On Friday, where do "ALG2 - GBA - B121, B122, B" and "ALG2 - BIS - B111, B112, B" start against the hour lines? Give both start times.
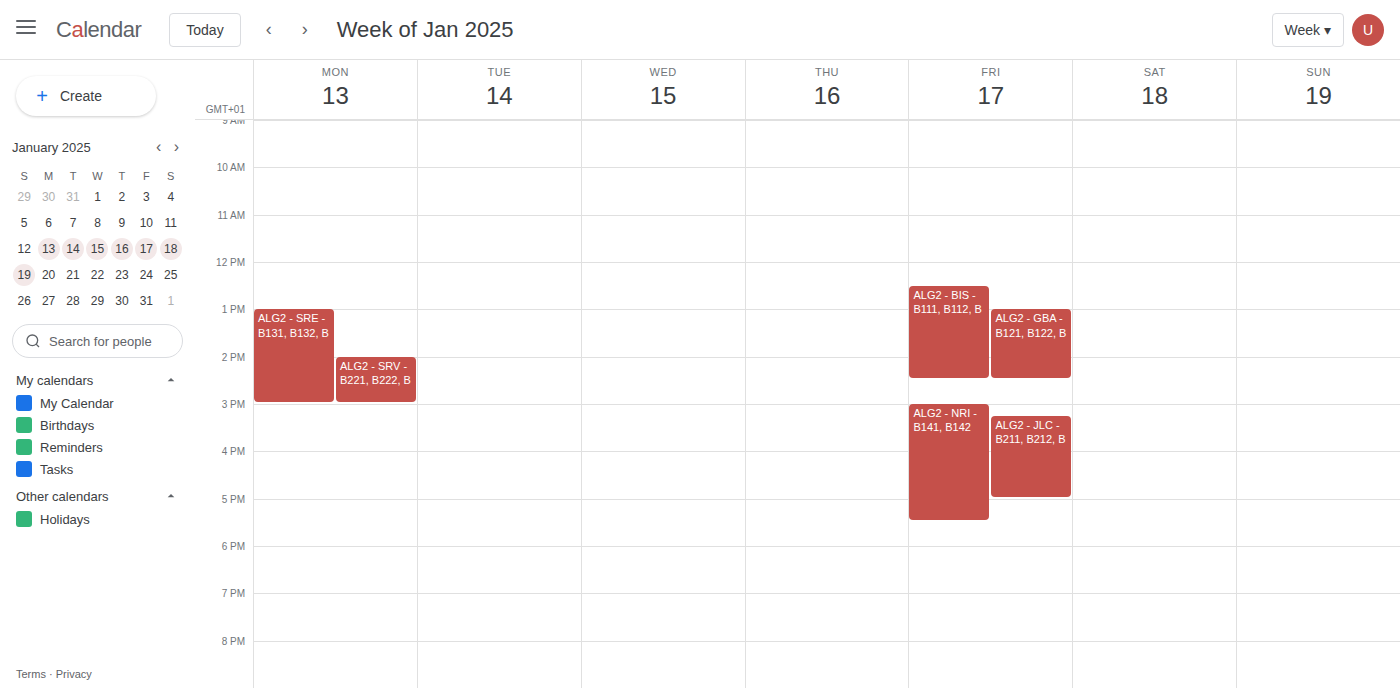
"ALG2 - GBA - B121, B122, B": 1:00 PM, exactly on the 1 PM line. "ALG2 - BIS - B111, B112, B": 12:30 PM, halfway between the 12 PM and 1 PM lines.